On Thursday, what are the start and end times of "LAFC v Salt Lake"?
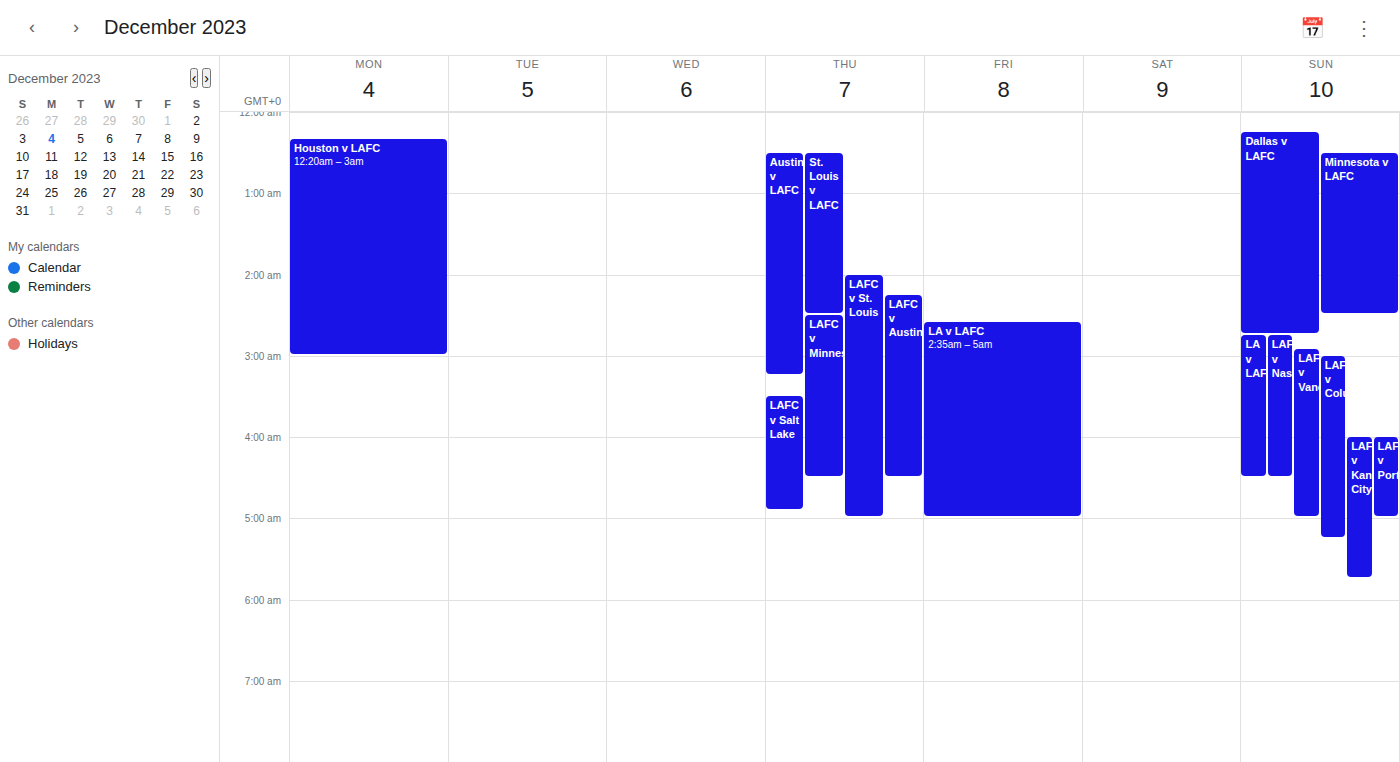
3:30 AM to 4:55 AM